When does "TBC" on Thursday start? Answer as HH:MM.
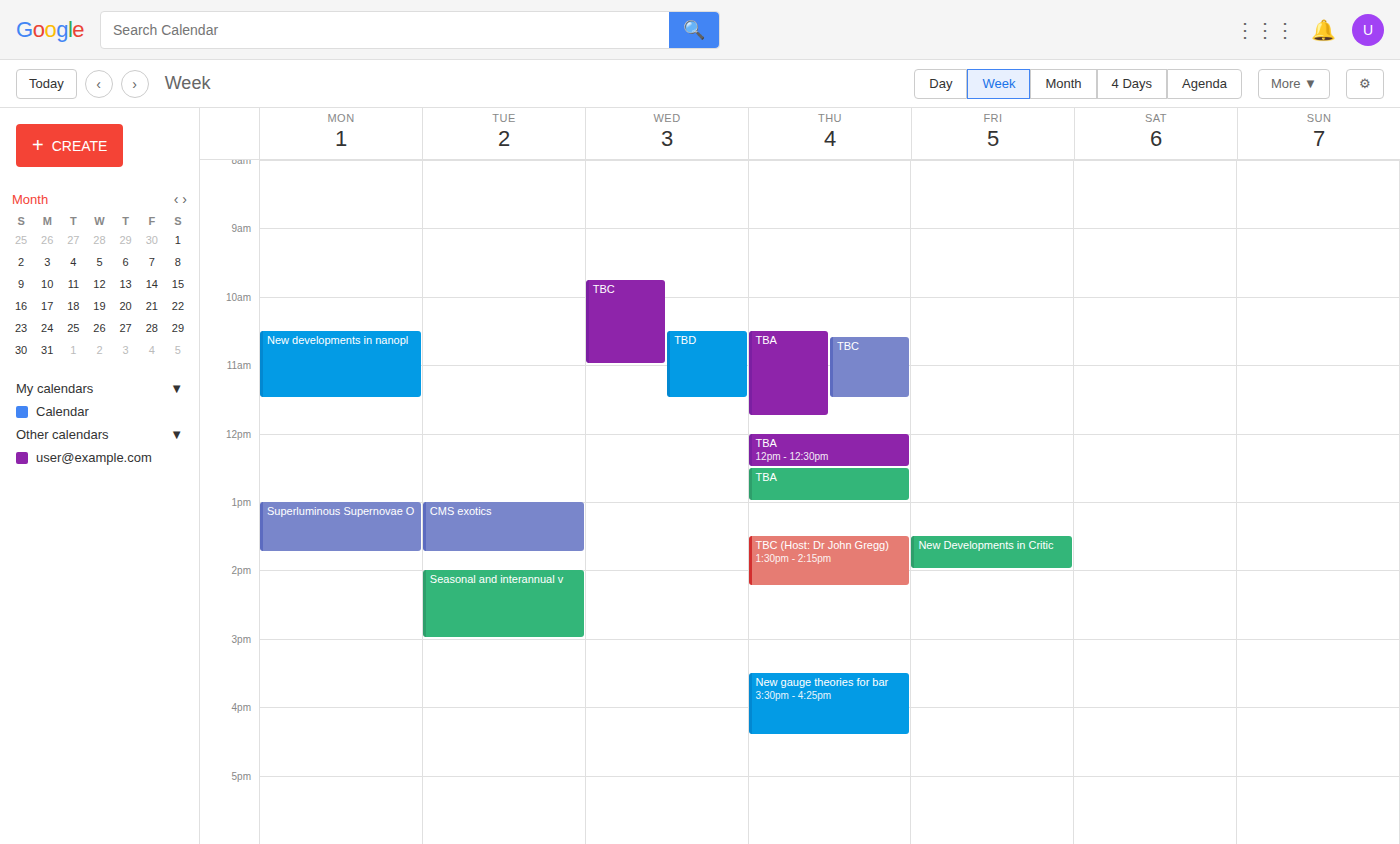
10:35